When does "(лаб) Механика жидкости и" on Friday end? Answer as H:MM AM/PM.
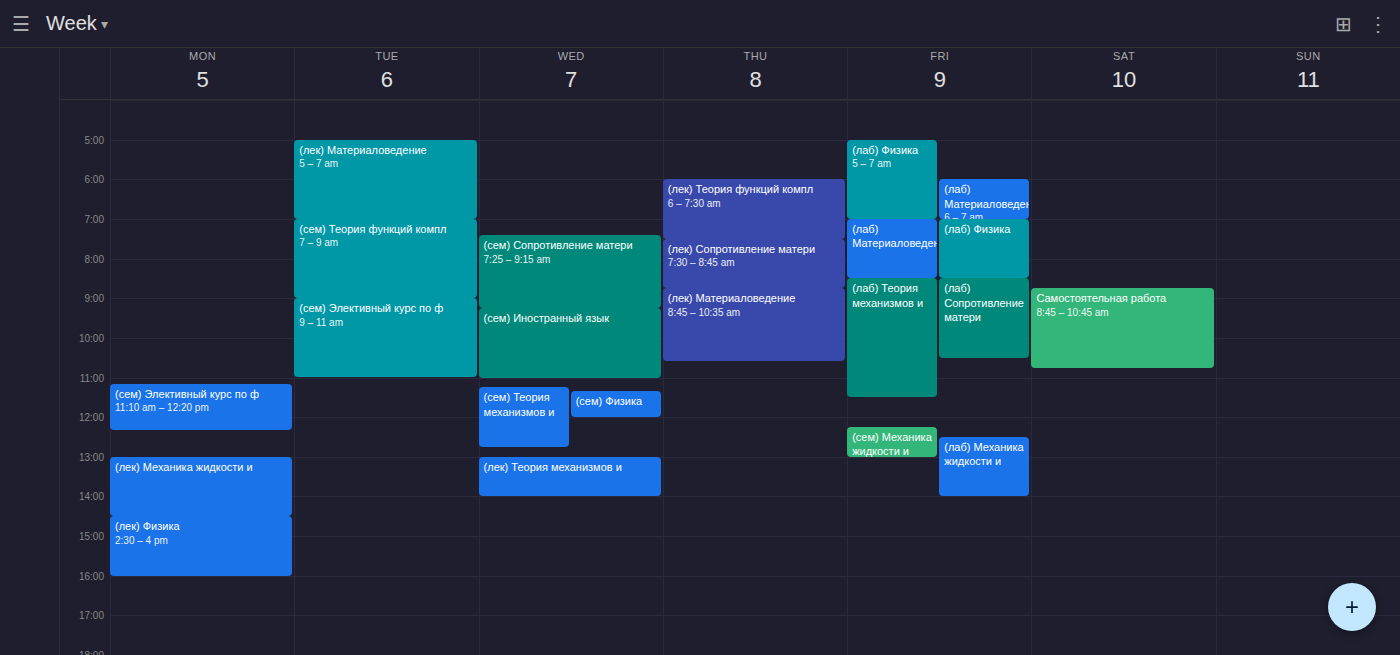
2:00 PM